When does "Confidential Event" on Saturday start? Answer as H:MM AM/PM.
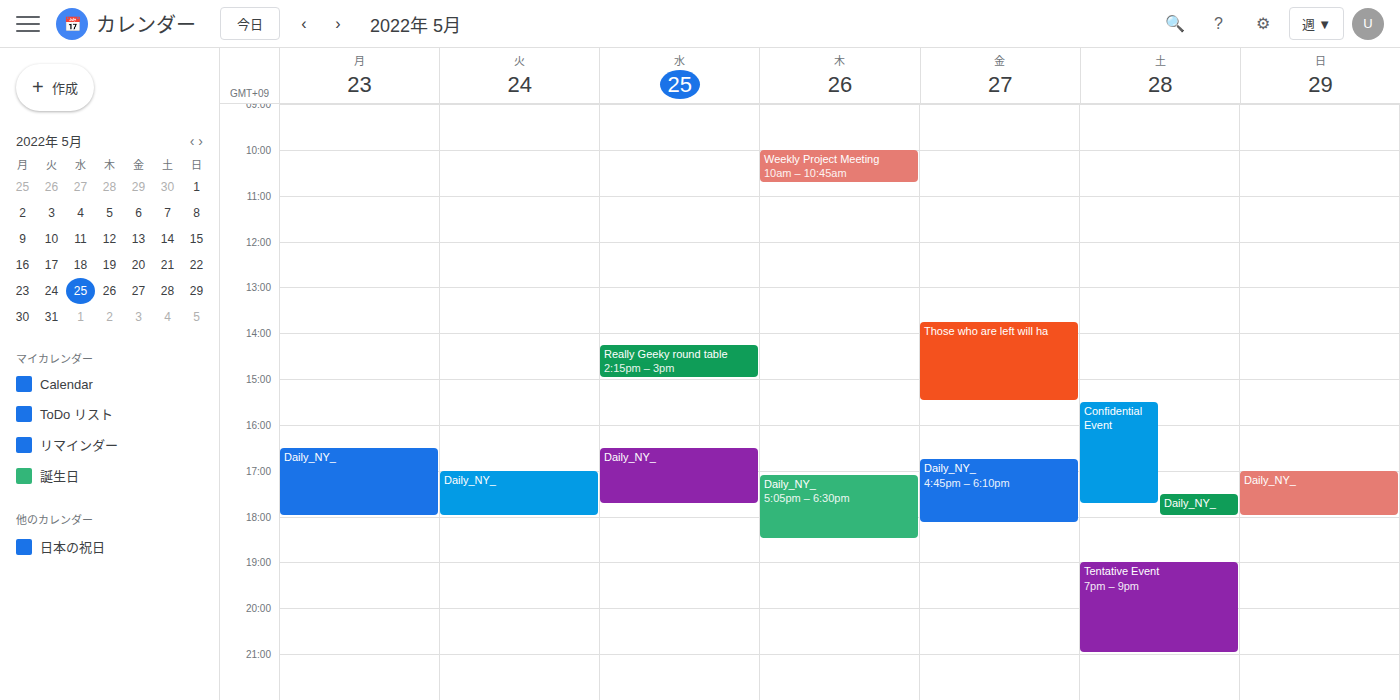
3:30 PM